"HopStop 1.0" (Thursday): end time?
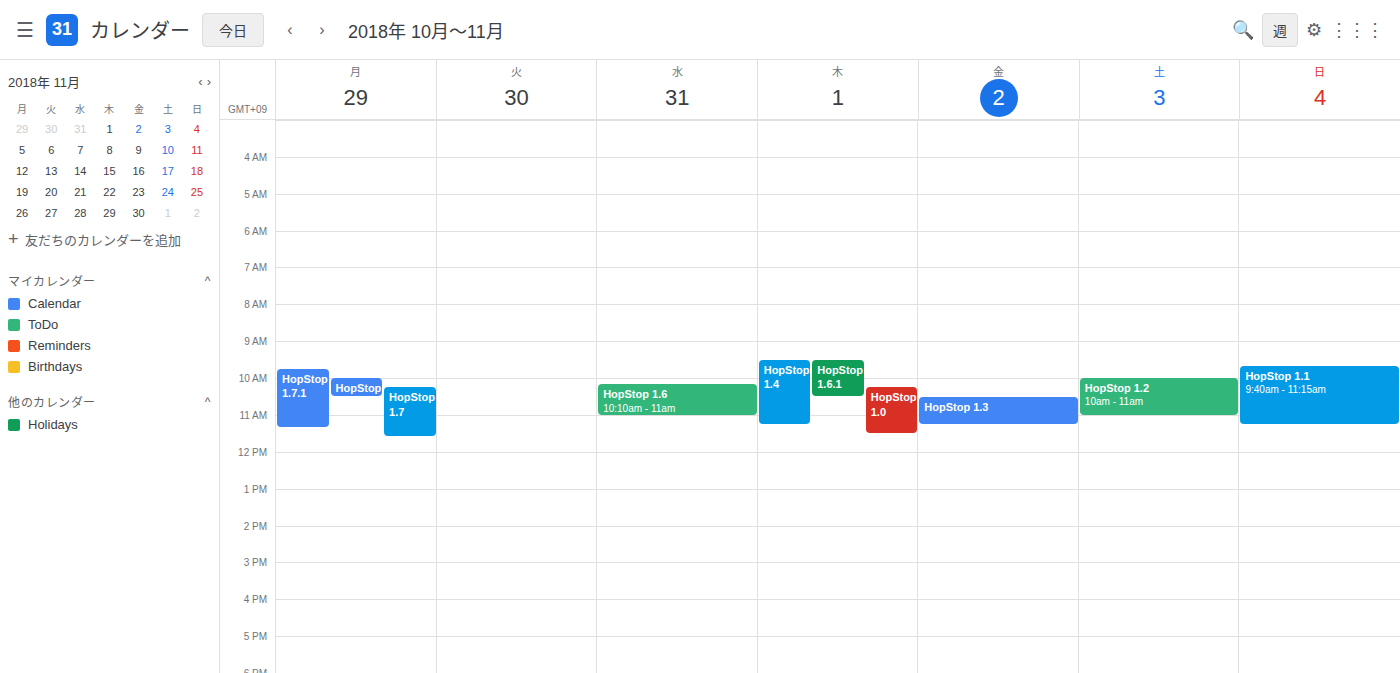
11:30